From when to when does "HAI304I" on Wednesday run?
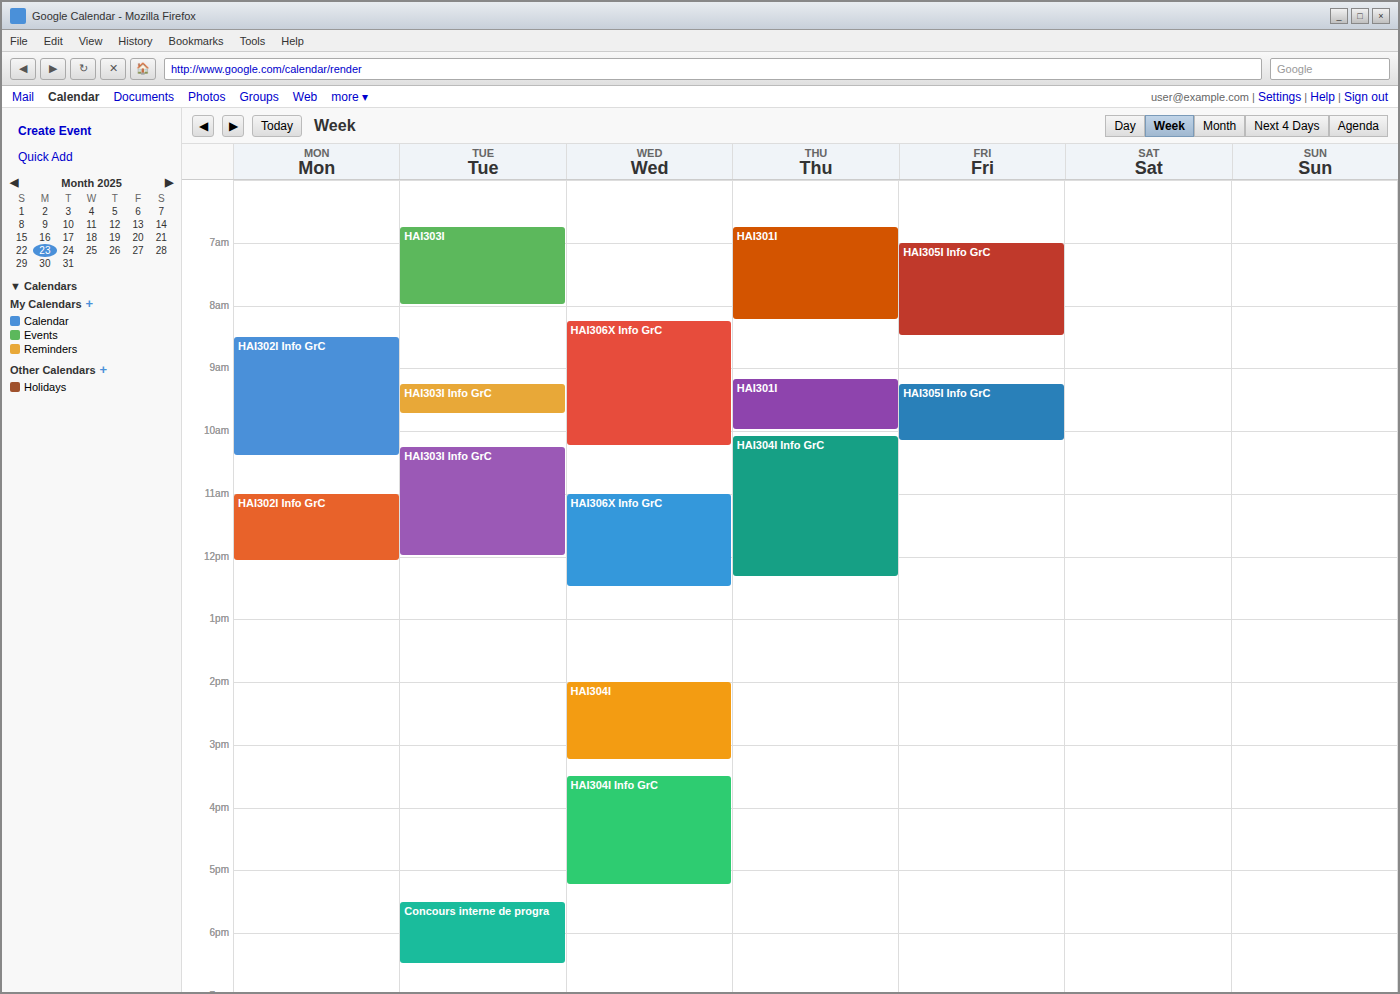
14:00 to 15:15